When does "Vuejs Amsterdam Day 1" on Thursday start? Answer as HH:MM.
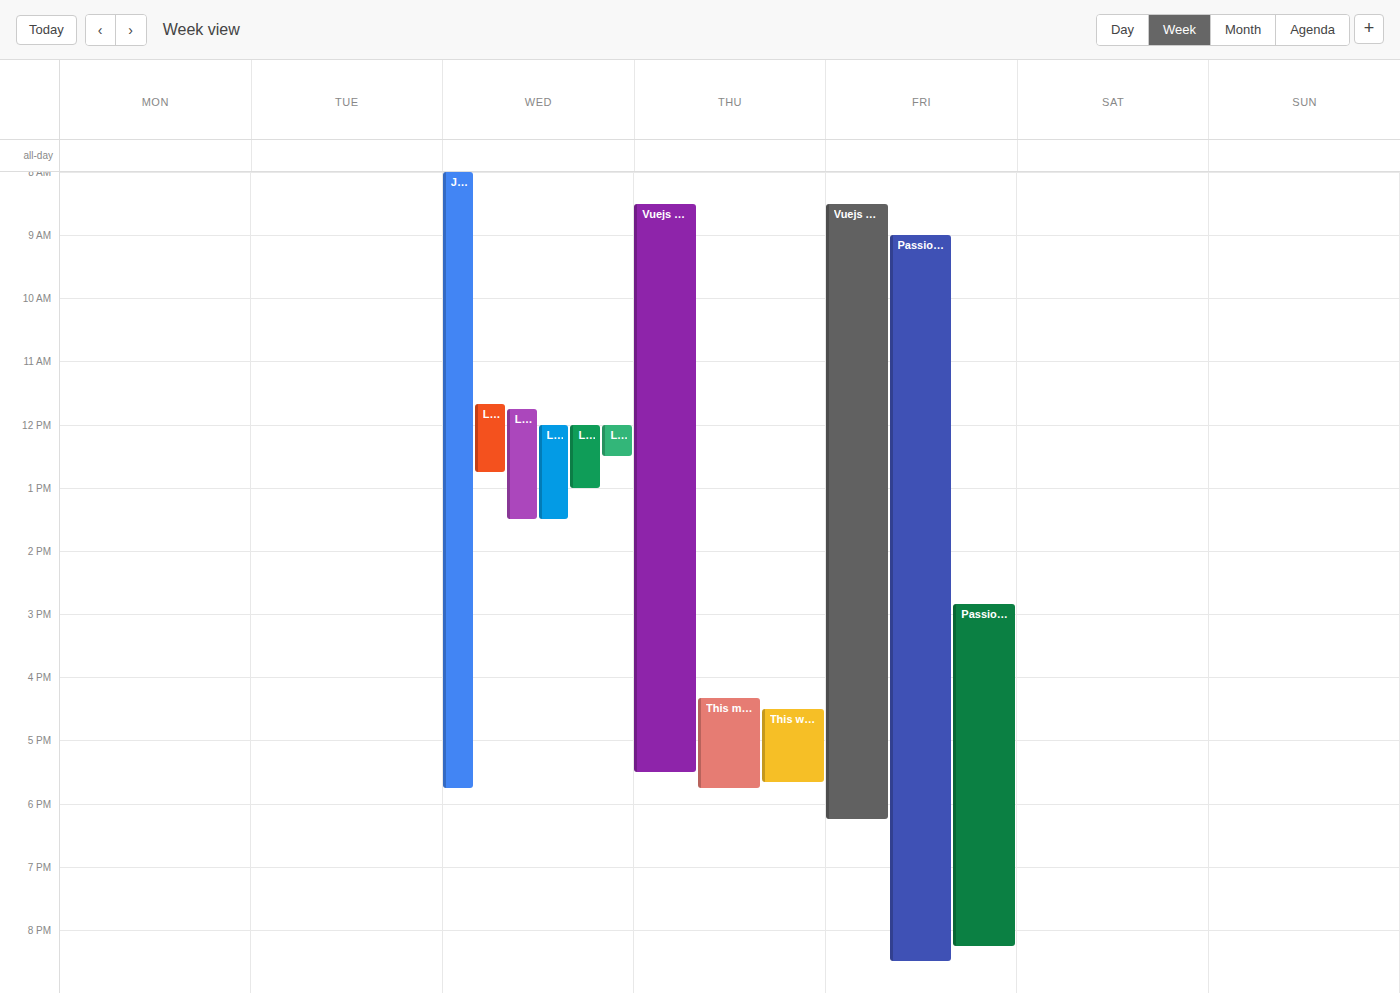
08:30